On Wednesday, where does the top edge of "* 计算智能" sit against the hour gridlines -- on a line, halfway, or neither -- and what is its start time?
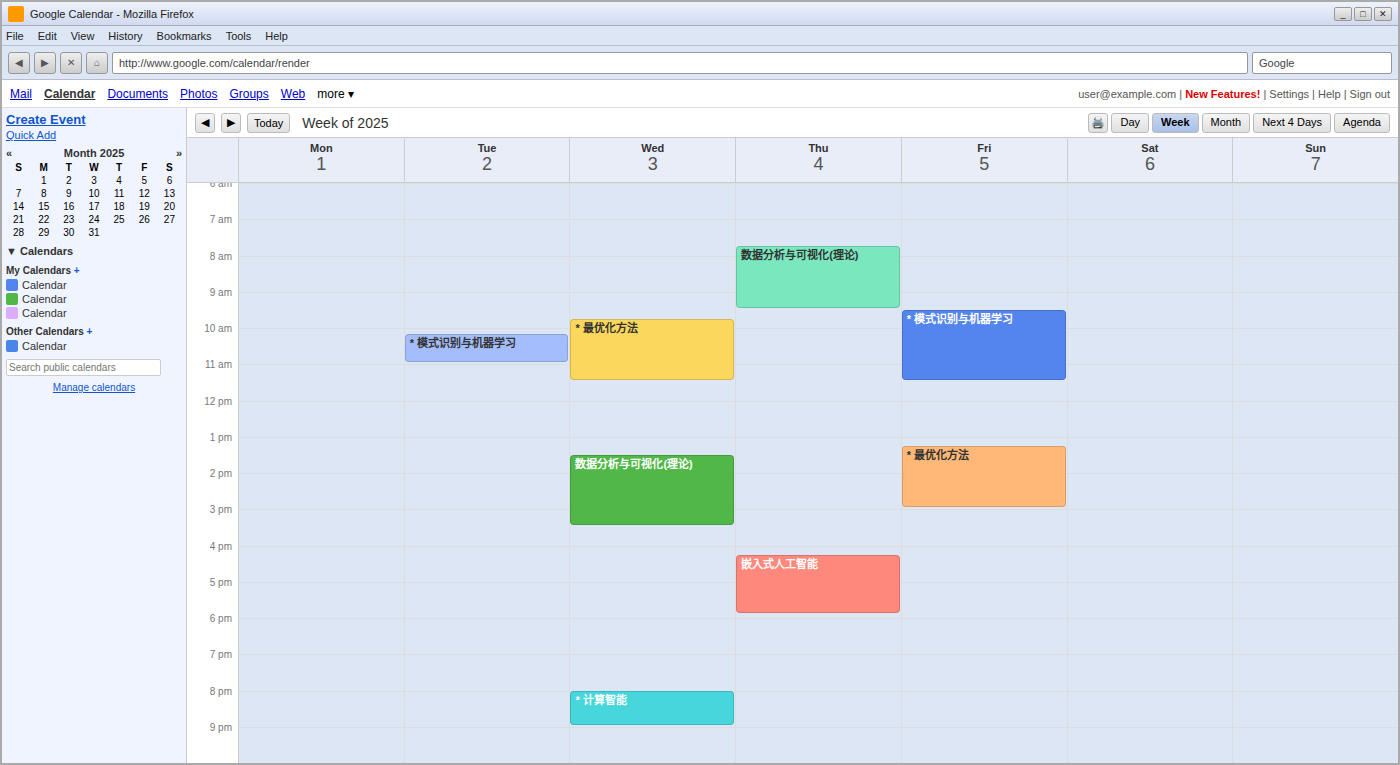
8:00 PM -- exactly on the 8 PM line.